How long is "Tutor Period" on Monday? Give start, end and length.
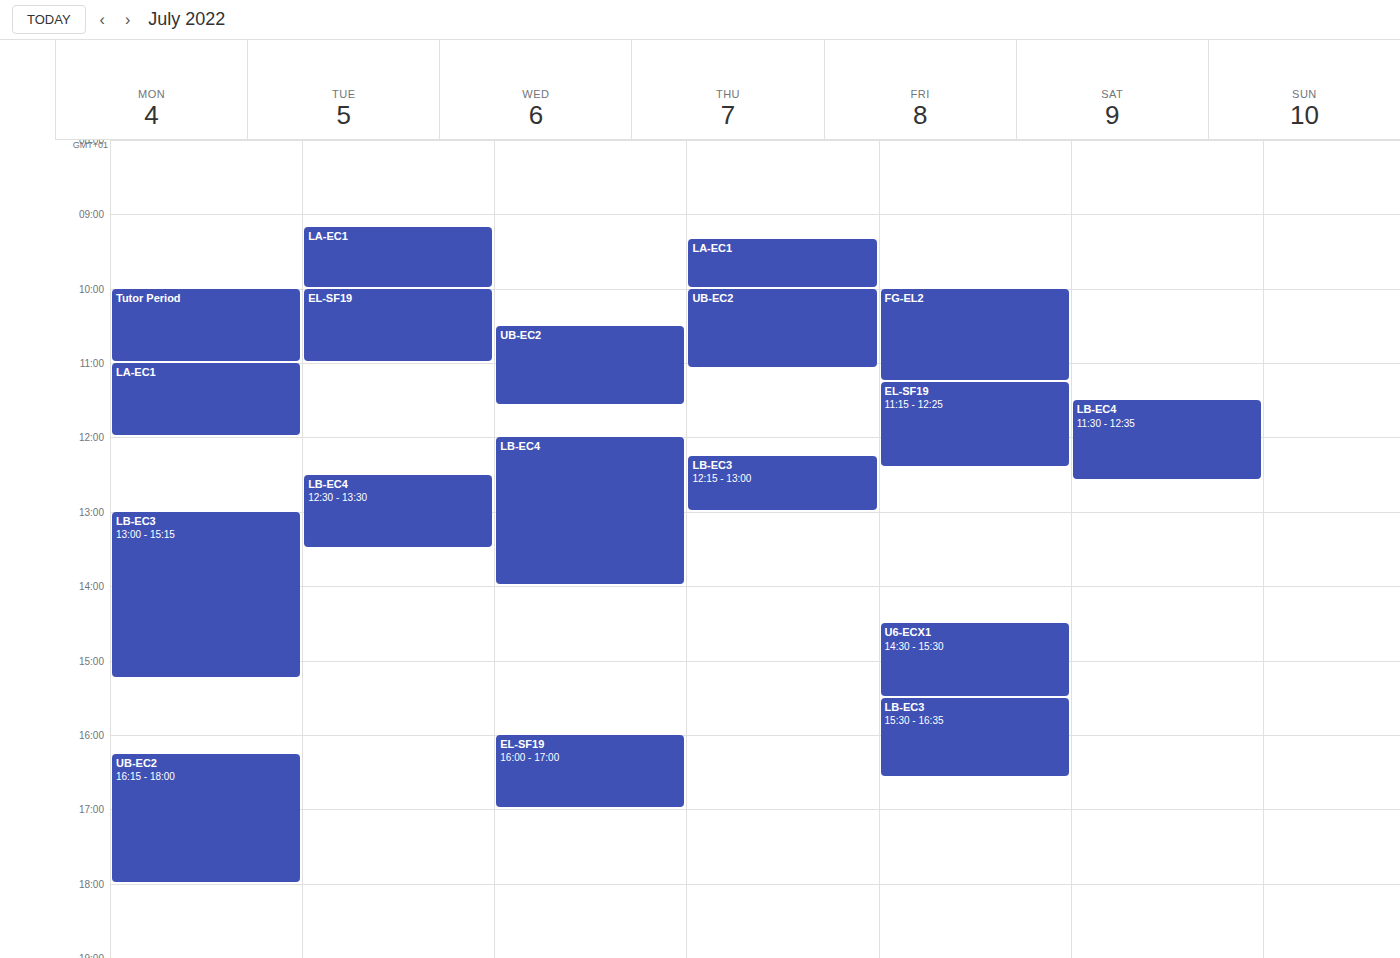
10:00 AM to 11:00 AM, 1 hour